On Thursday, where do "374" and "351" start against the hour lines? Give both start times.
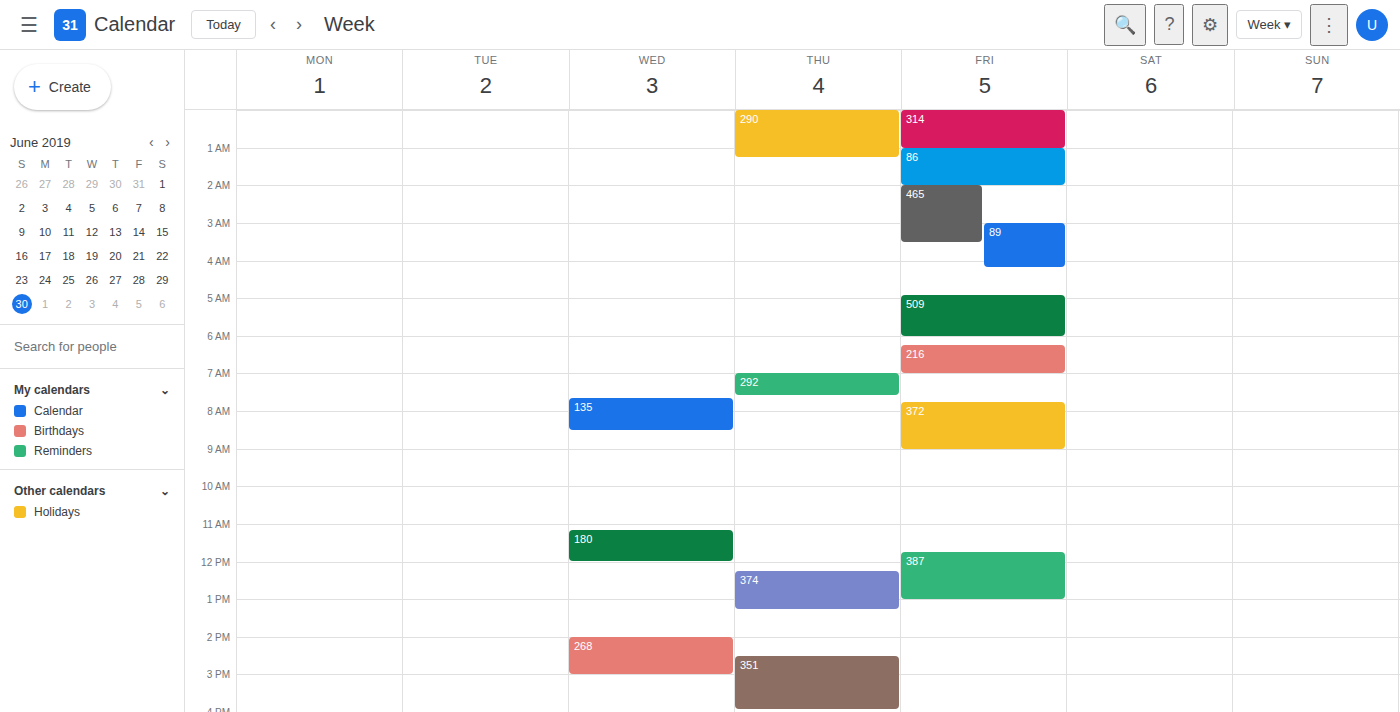
"374": 12:15 PM, neither: a quarter of the way from the 12 PM line to the 1 PM line. "351": 2:30 PM, halfway between the 2 PM and 3 PM lines.